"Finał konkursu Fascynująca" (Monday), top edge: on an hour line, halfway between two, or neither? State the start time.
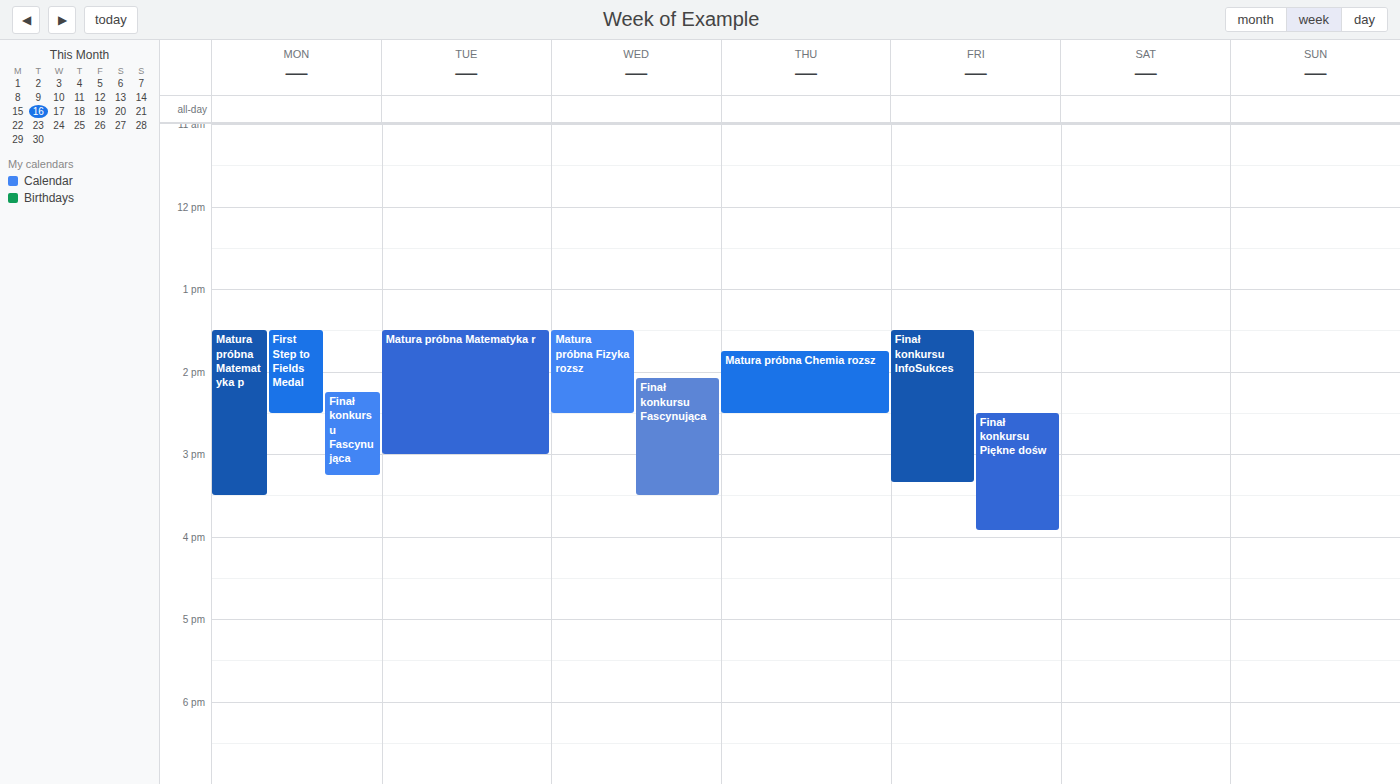
14:15 -- neither: a quarter of the way from the 14:00 line to the 15:00 line.